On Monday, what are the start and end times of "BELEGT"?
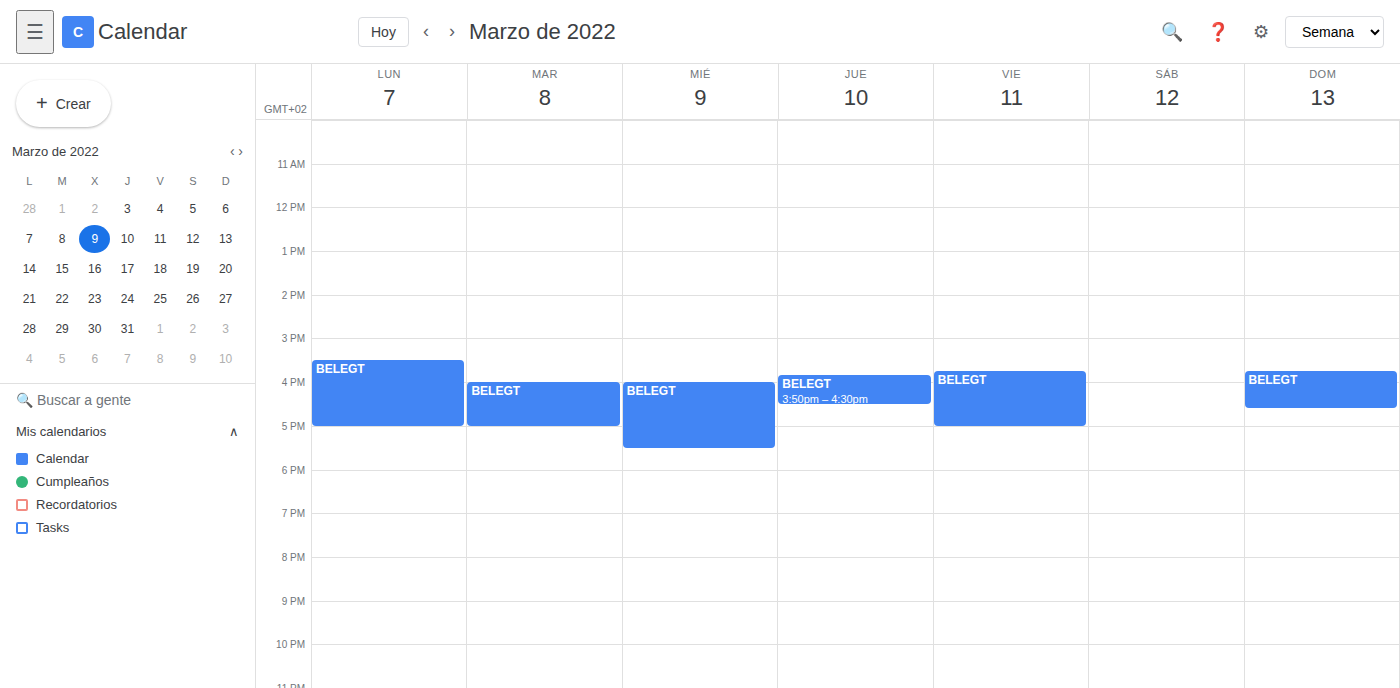
15:30 to 17:00